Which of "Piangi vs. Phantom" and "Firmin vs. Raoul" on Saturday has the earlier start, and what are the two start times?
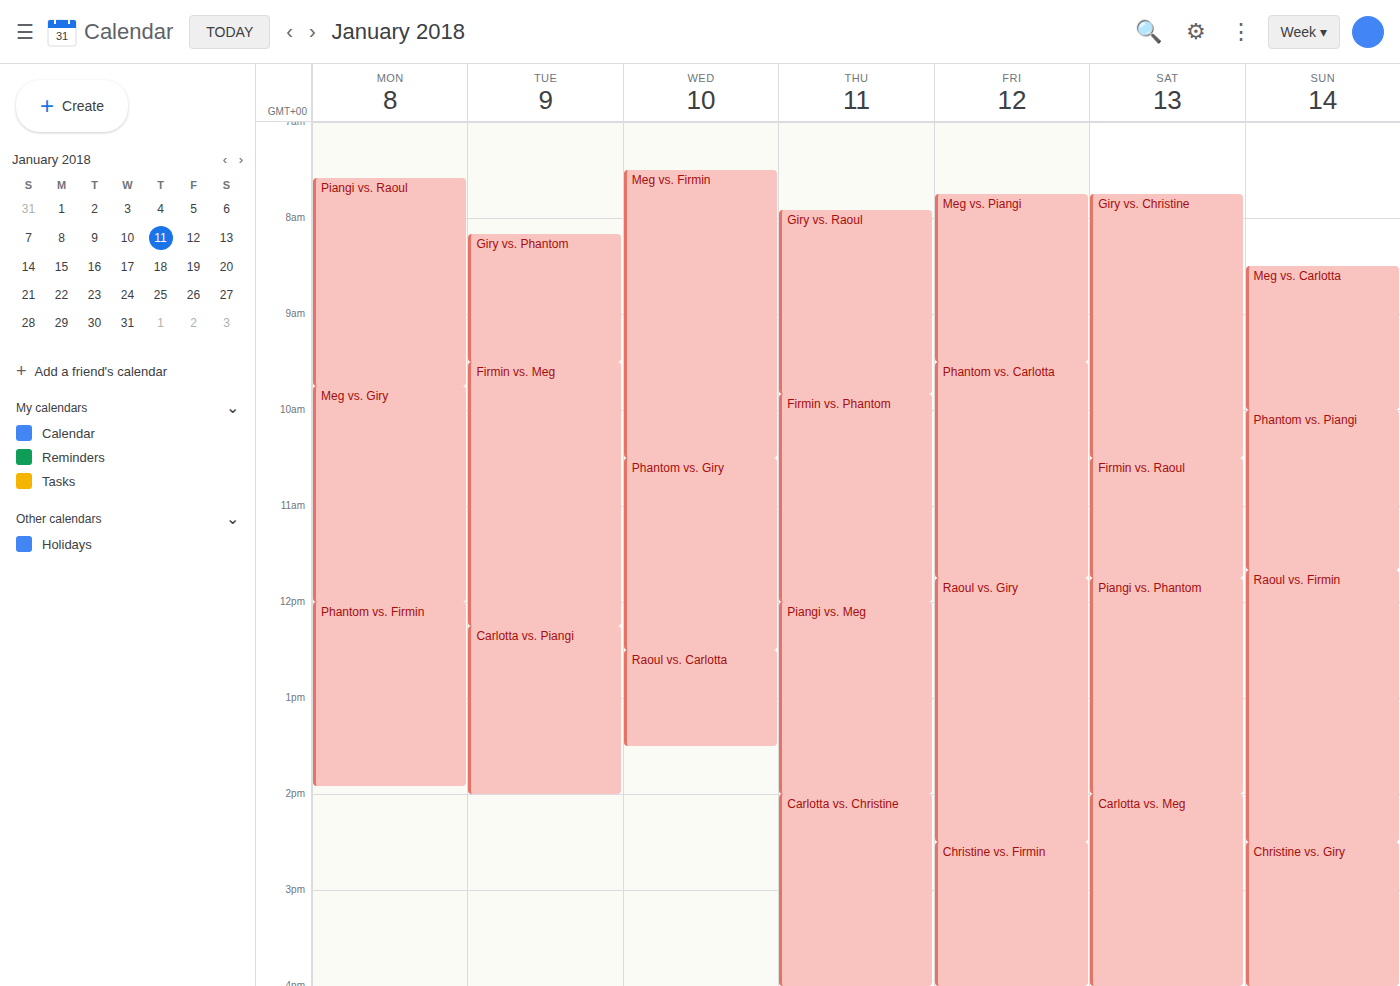
"Firmin vs. Raoul" 10:30 AM; "Piangi vs. Phantom" 11:45 AM.